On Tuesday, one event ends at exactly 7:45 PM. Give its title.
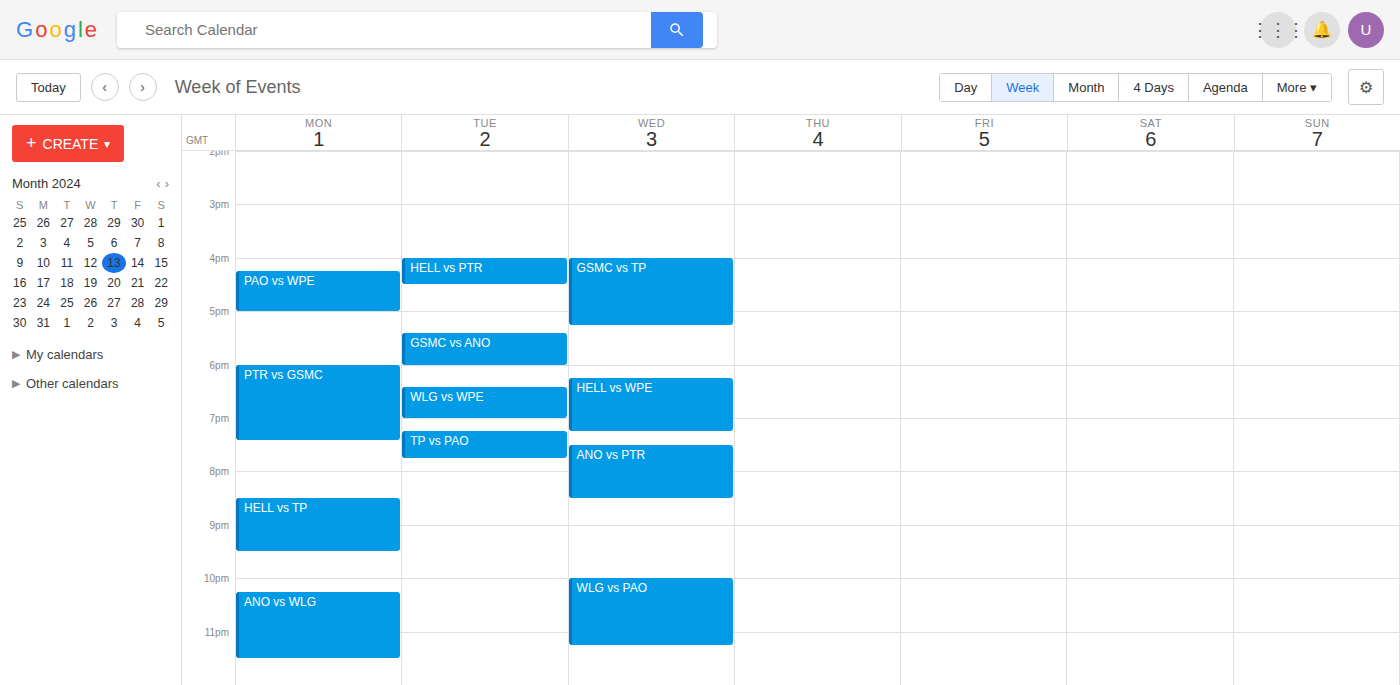
"TP vs PAO"